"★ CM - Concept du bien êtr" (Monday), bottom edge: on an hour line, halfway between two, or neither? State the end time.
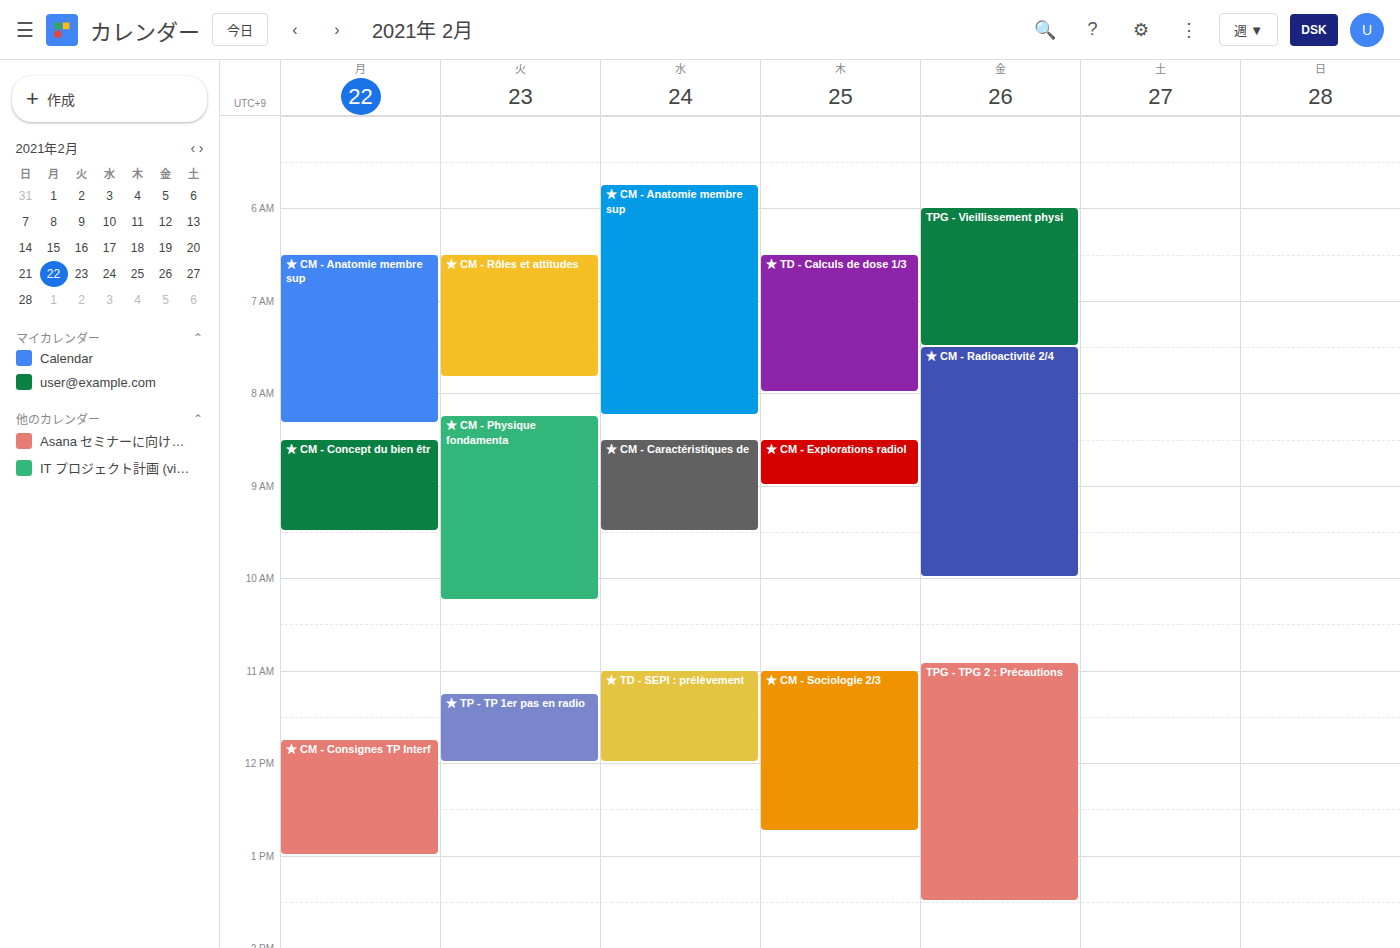
9:30 AM -- halfway between the 9 AM and 10 AM lines.